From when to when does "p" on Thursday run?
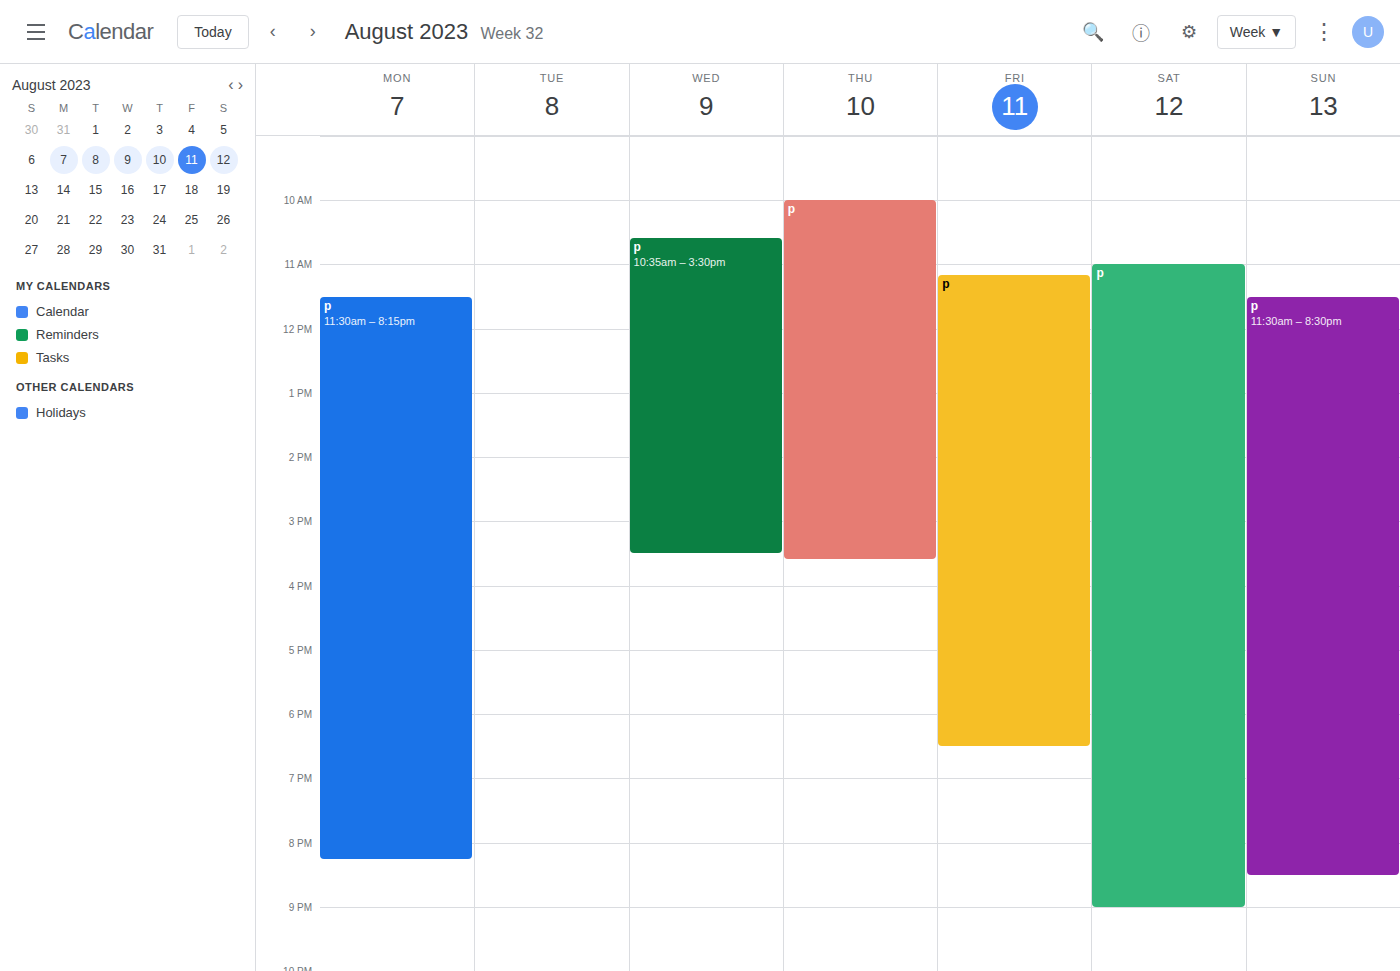
10:00 AM to 3:35 PM